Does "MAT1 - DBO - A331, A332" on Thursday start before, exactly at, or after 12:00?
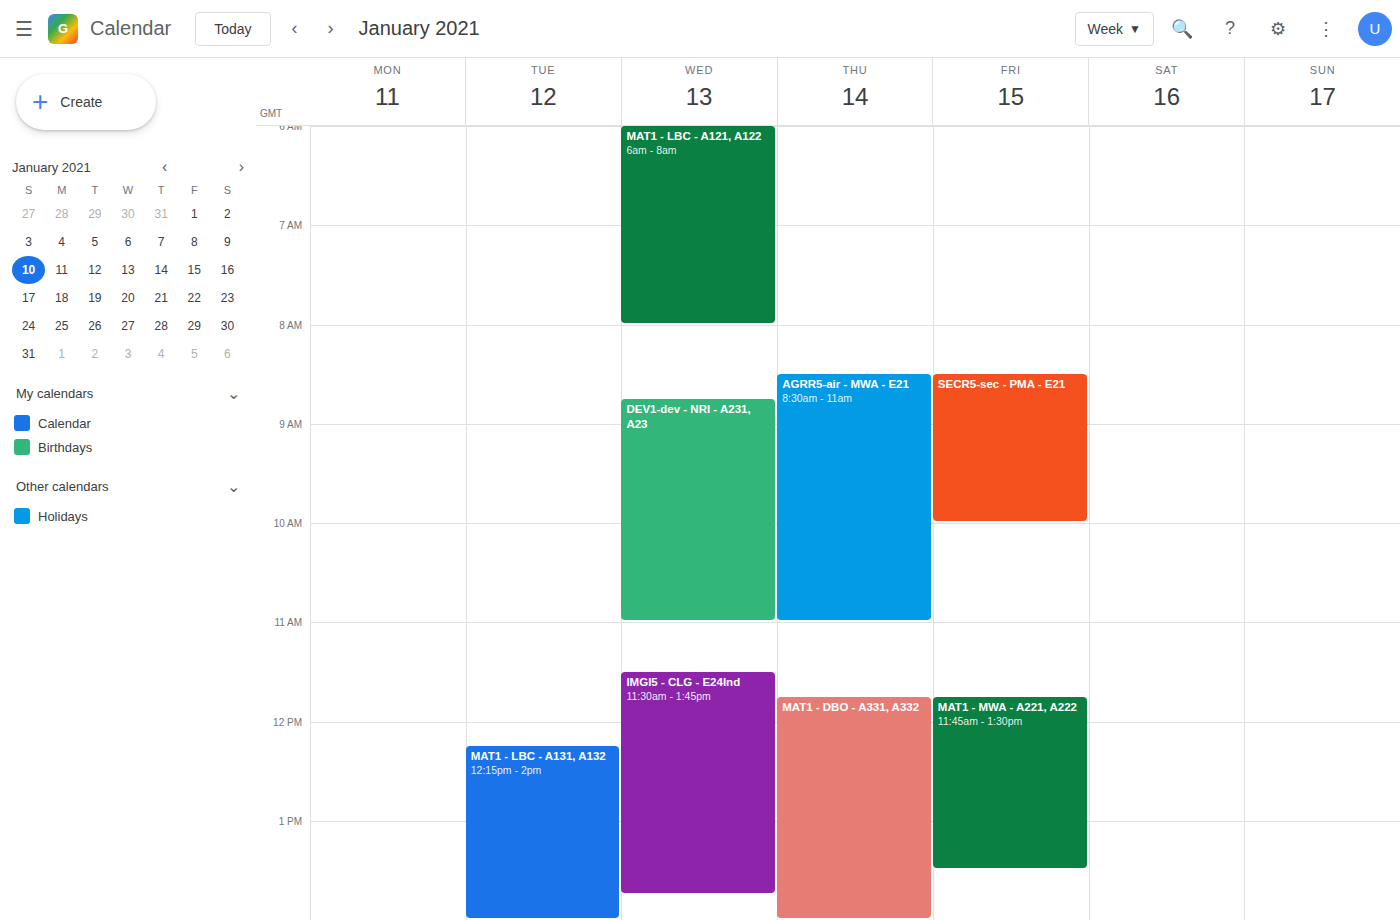
11:45 -- before 12:00, 15 minutes above the 12:00 line.